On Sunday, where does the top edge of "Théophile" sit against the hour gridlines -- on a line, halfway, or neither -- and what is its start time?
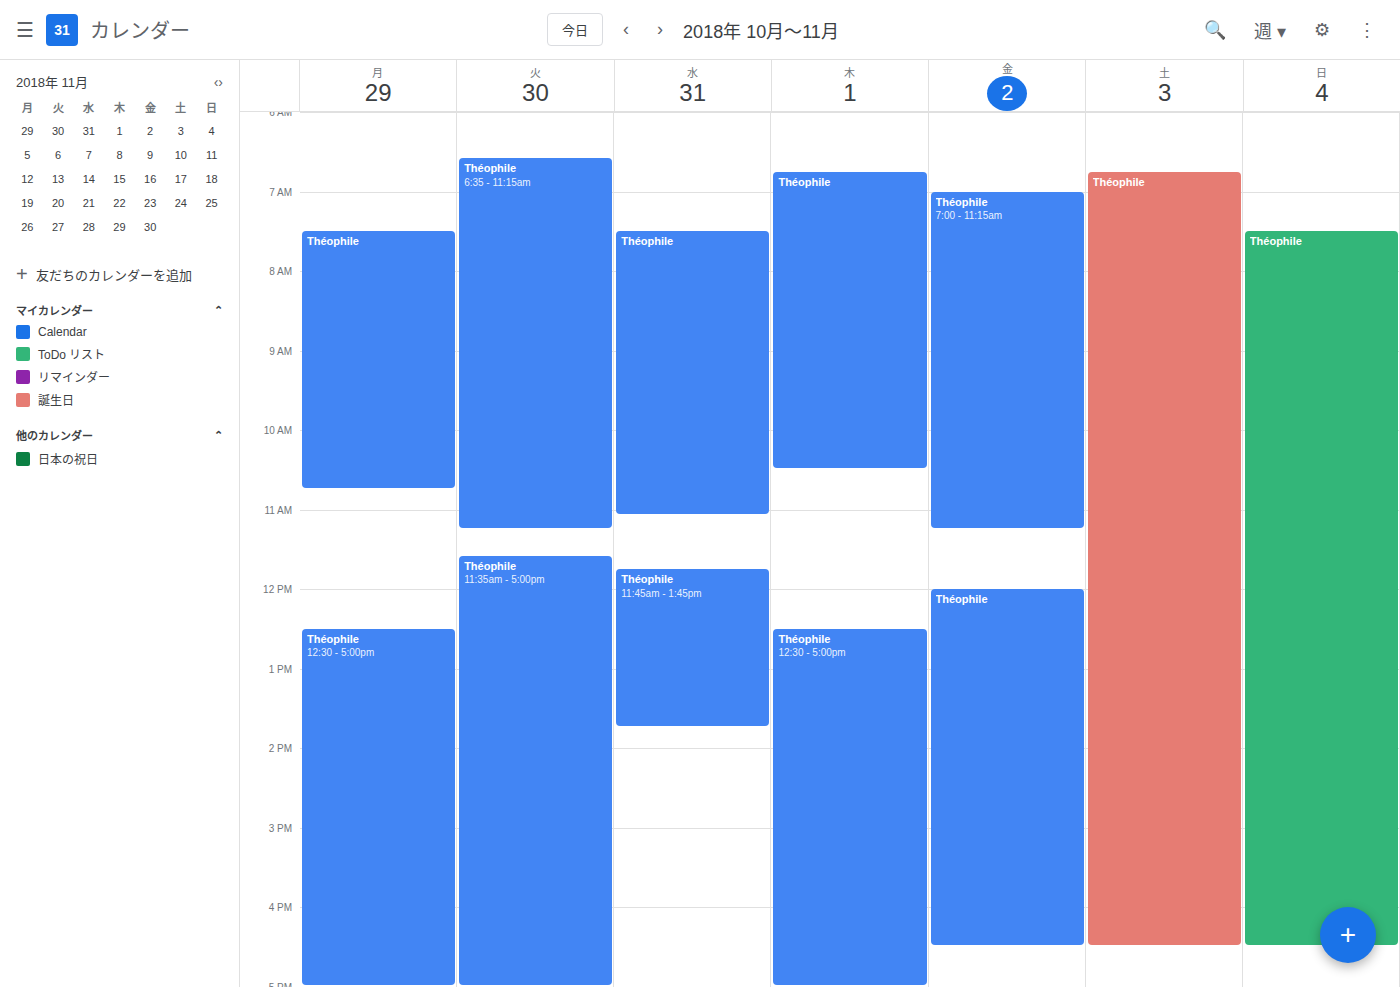
7:30 AM -- halfway between the 7 AM and 8 AM lines.